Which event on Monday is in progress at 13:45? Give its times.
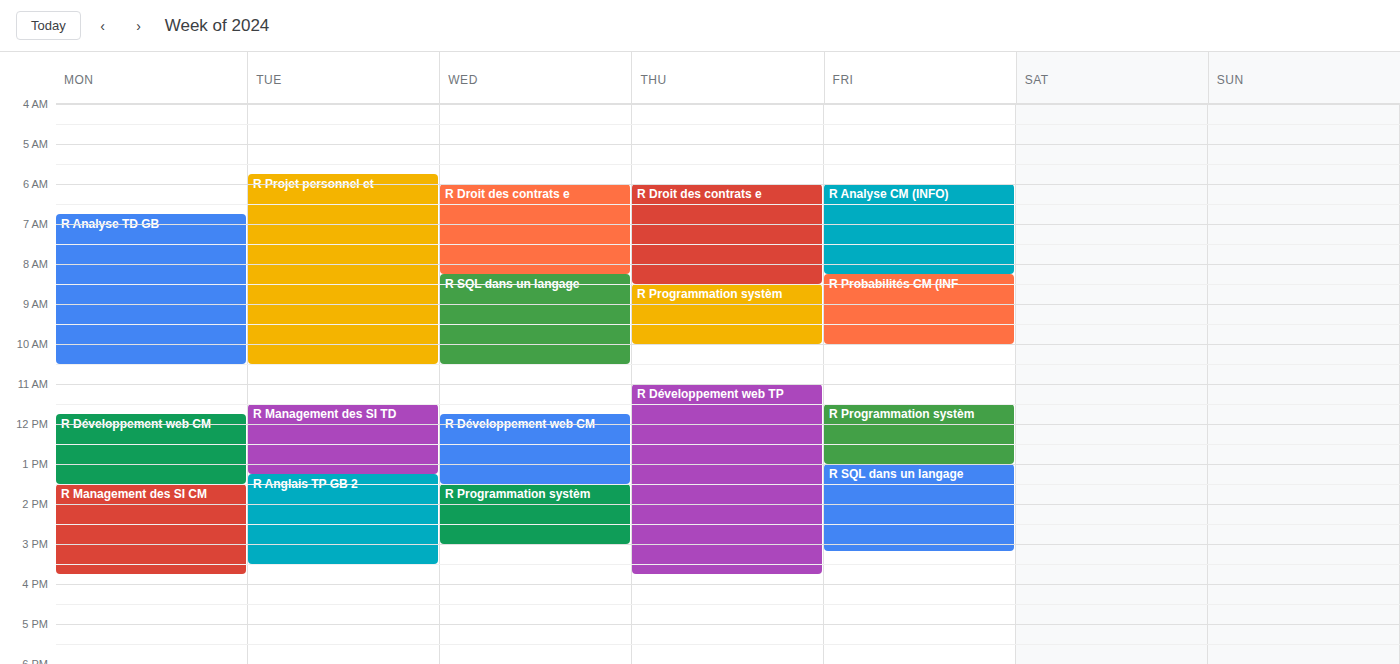
"R Management des SI CM", 13:30 to 15:45